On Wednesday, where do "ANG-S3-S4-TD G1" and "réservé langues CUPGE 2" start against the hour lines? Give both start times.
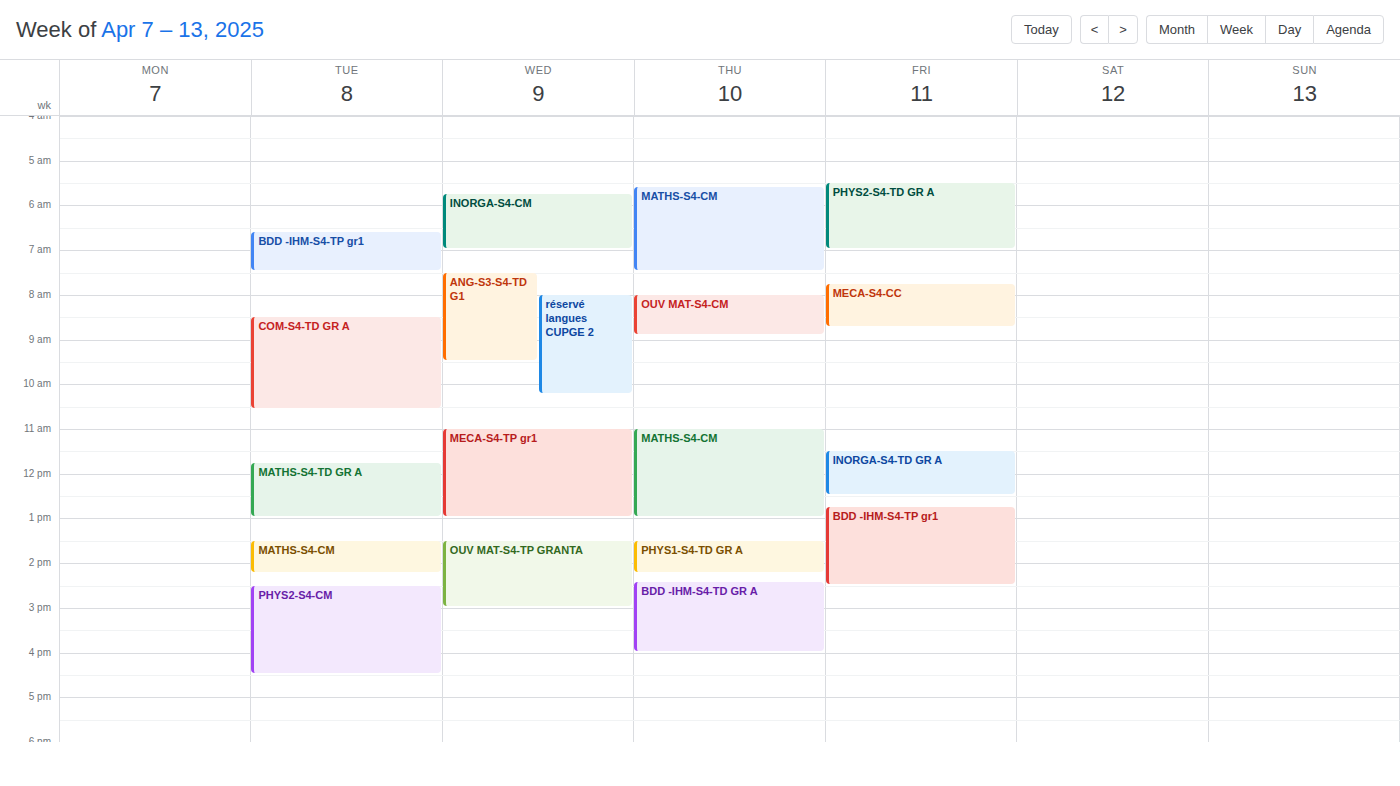
"ANG-S3-S4-TD G1": 7:30 AM, halfway between the 7 AM and 8 AM lines. "réservé langues CUPGE 2": 8:00 AM, exactly on the 8 AM line.